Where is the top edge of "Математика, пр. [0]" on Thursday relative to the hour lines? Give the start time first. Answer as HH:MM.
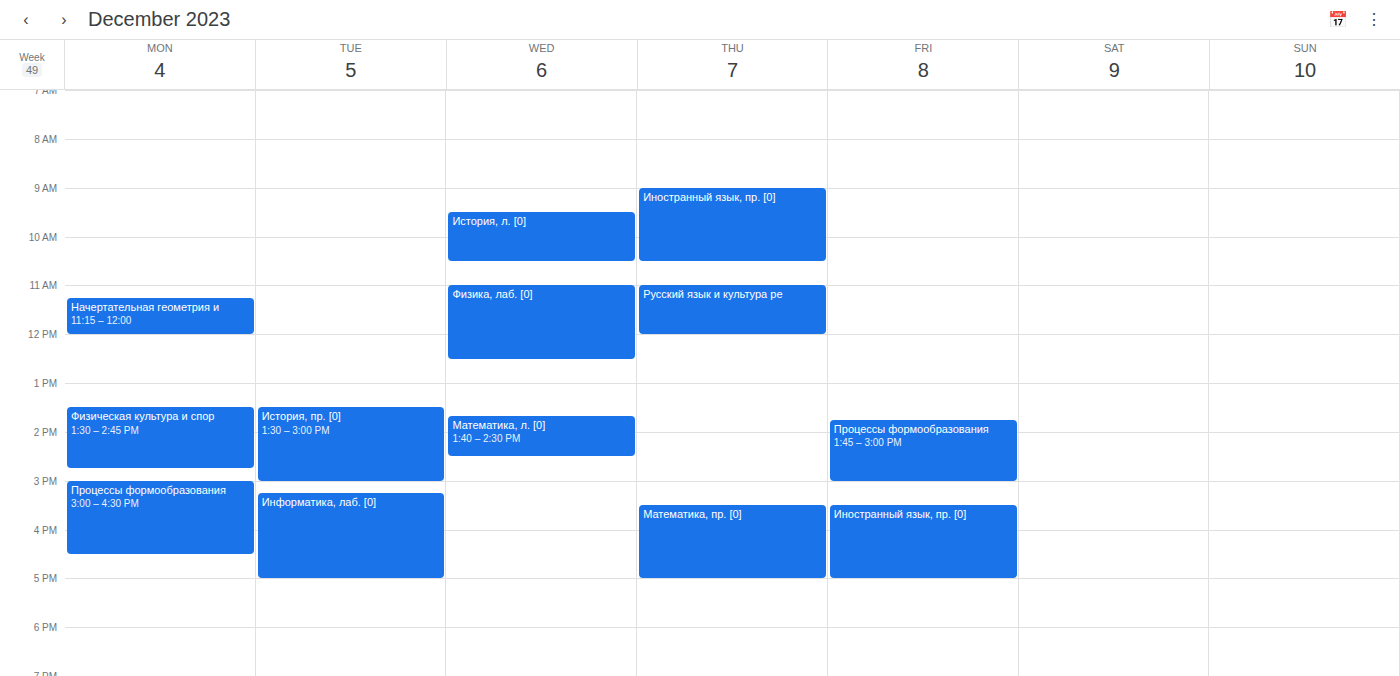
15:30 -- halfway between the 15:00 and 16:00 lines.